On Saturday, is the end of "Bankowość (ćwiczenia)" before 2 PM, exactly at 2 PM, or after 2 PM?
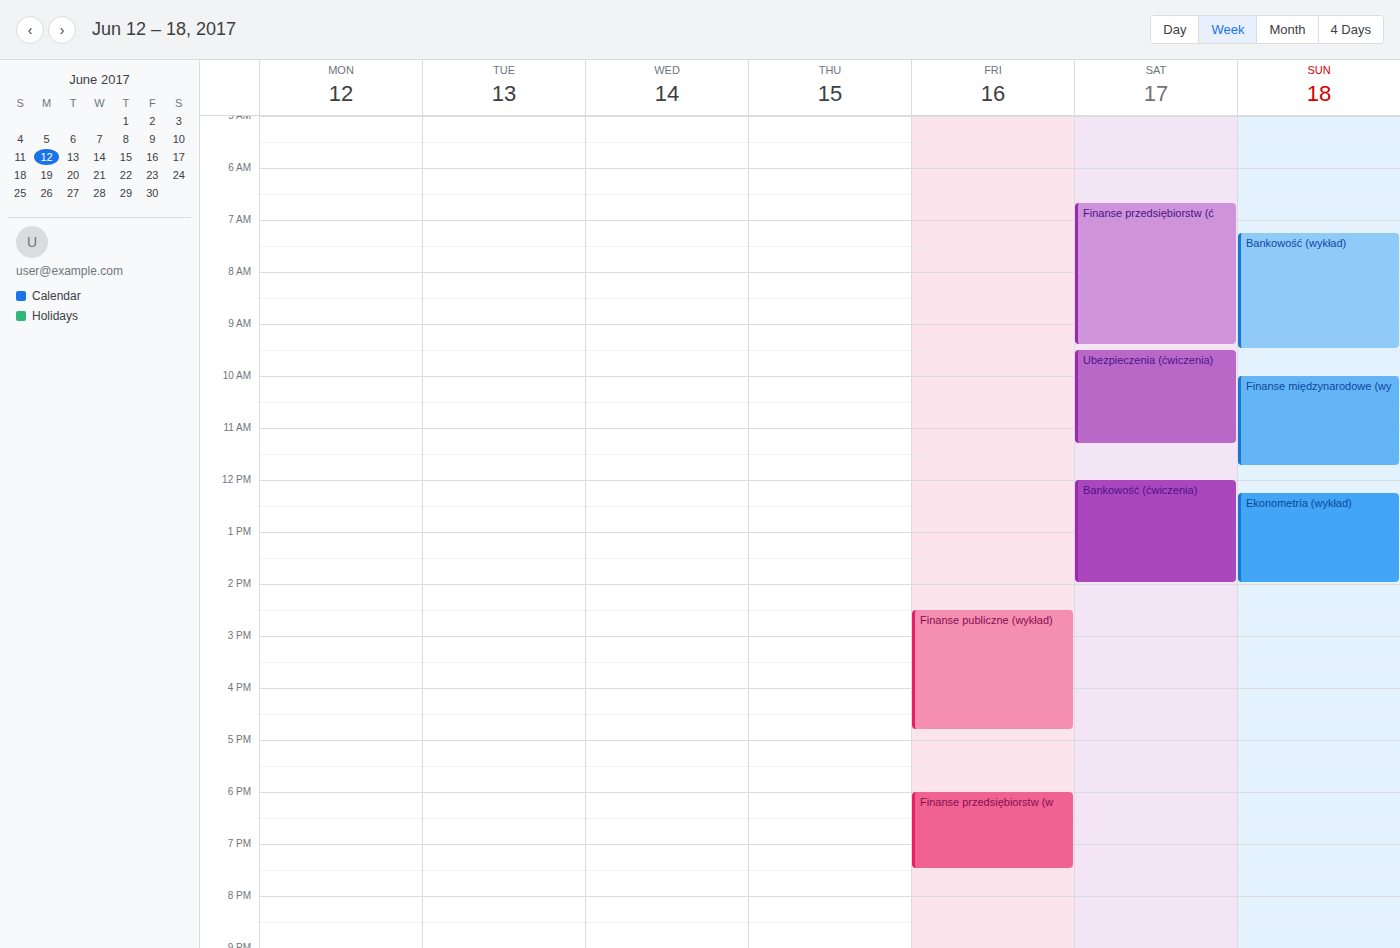
2:00 PM -- exactly at 2 PM, on the 2 PM line.